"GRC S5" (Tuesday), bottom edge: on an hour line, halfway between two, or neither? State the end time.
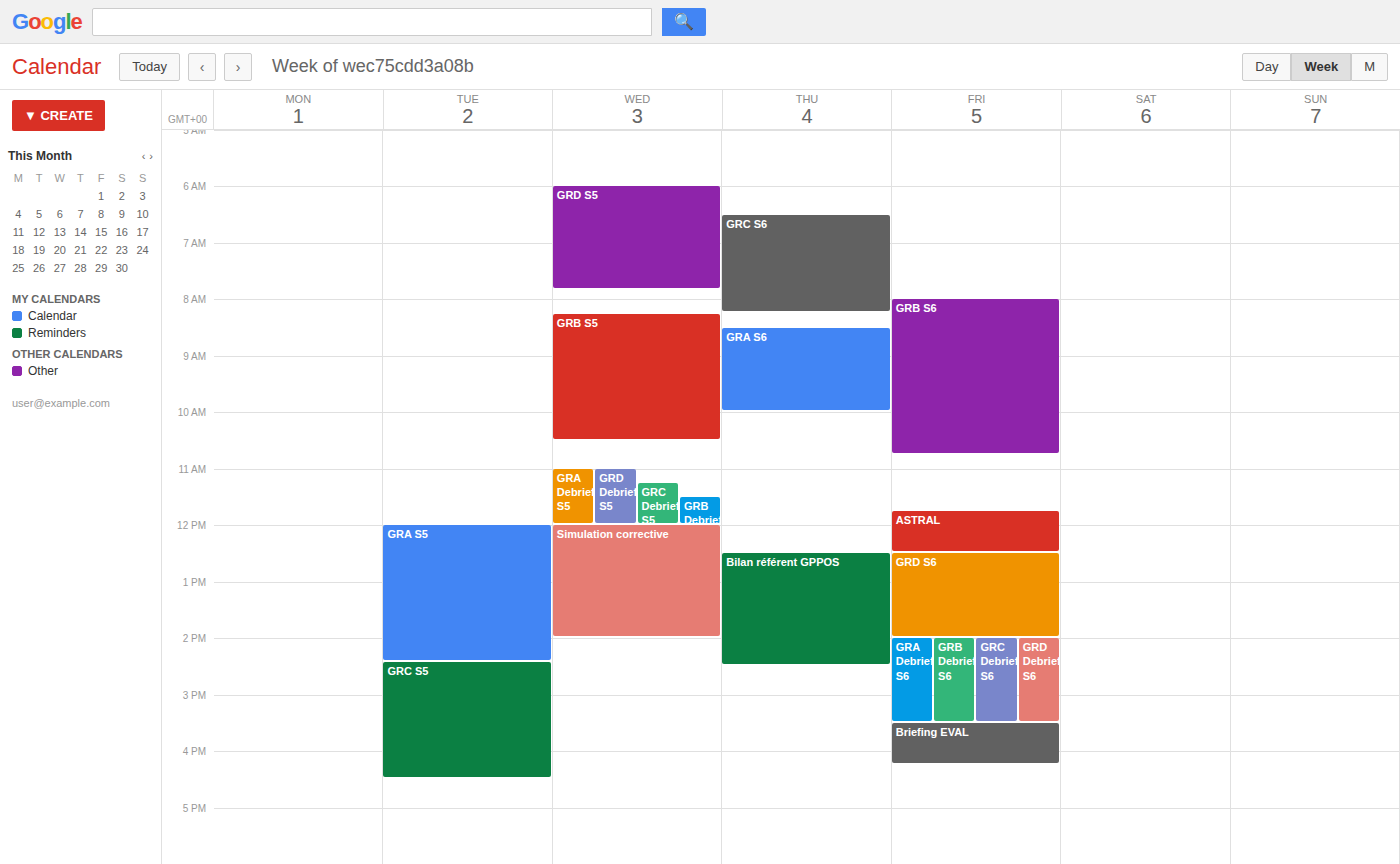
4:30 PM -- halfway between the 4 PM and 5 PM lines.